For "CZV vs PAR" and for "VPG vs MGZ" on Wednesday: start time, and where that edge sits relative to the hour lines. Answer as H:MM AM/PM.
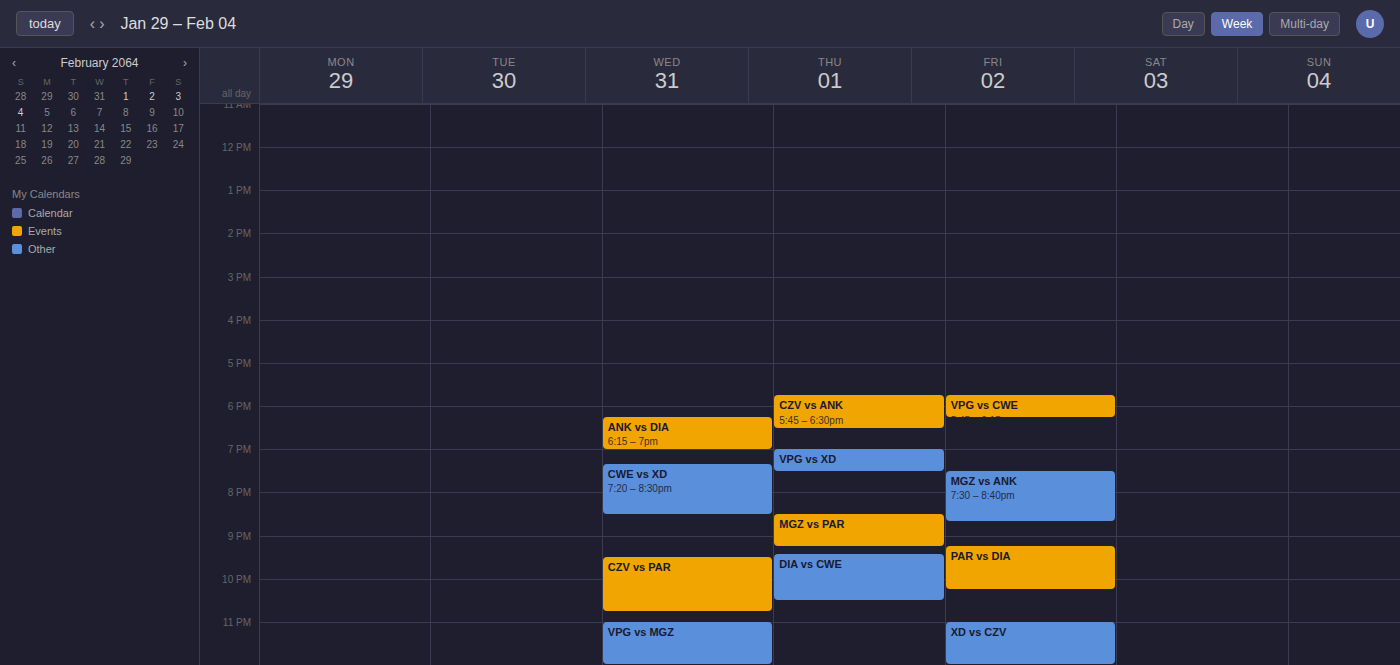
"CZV vs PAR": 9:30 PM, halfway between the 9 PM and 10 PM lines. "VPG vs MGZ": 11:00 PM, exactly on the 11 PM line.